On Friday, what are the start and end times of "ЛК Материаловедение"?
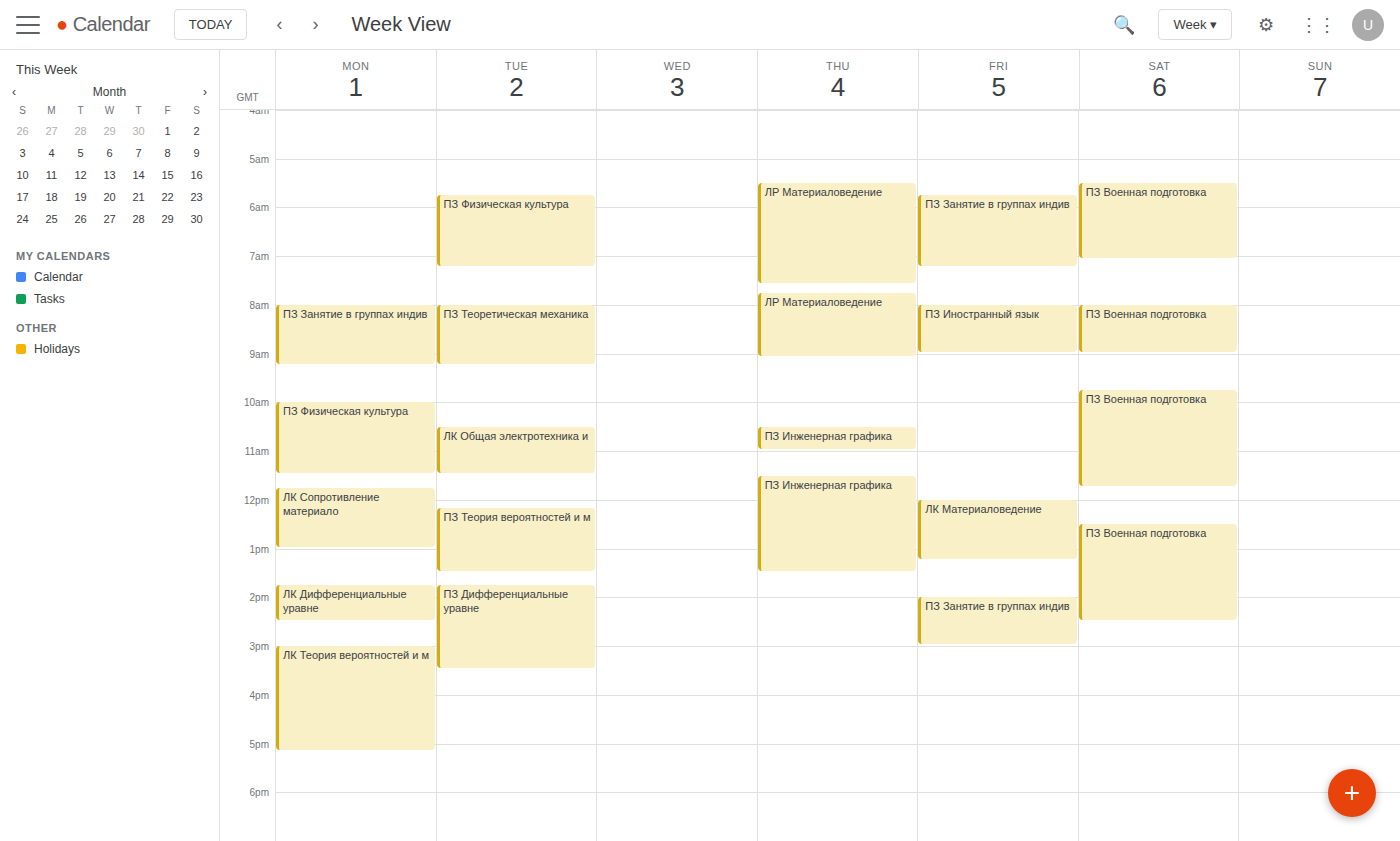
12:00 PM to 1:15 PM